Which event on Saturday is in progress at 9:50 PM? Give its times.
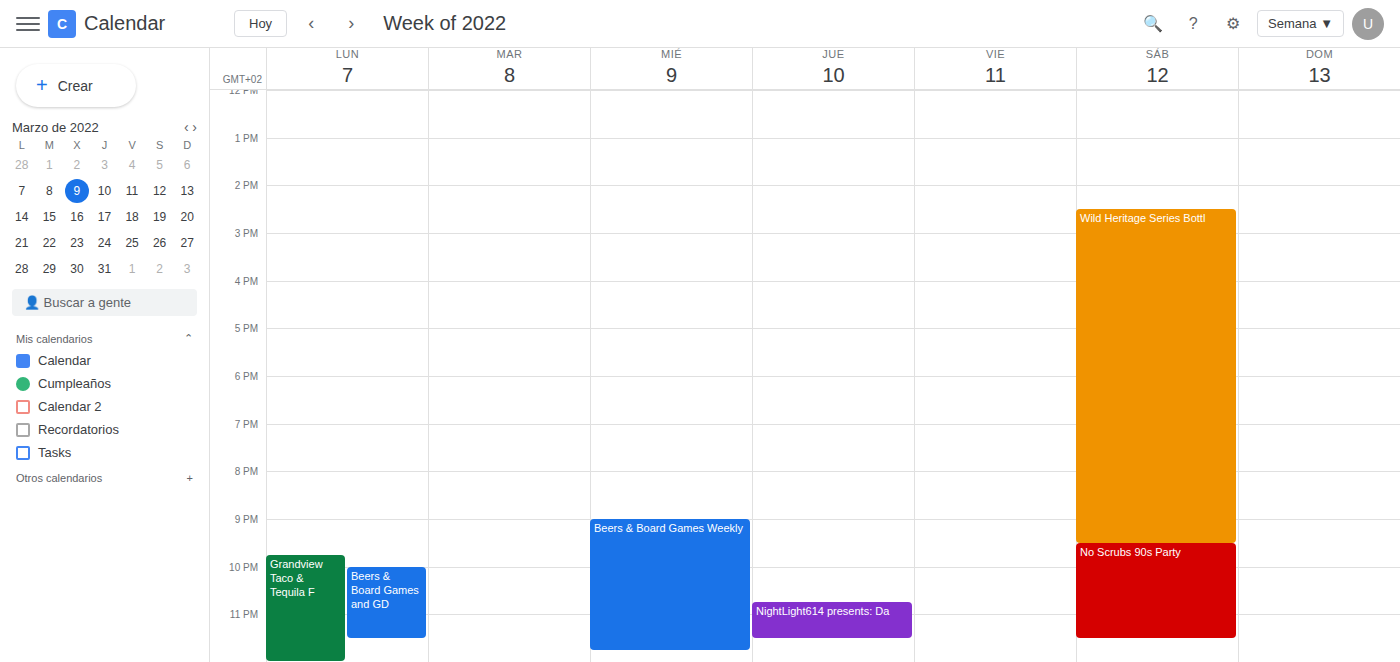
"No Scrubs 90s Party", 9:30 PM to 11:30 PM